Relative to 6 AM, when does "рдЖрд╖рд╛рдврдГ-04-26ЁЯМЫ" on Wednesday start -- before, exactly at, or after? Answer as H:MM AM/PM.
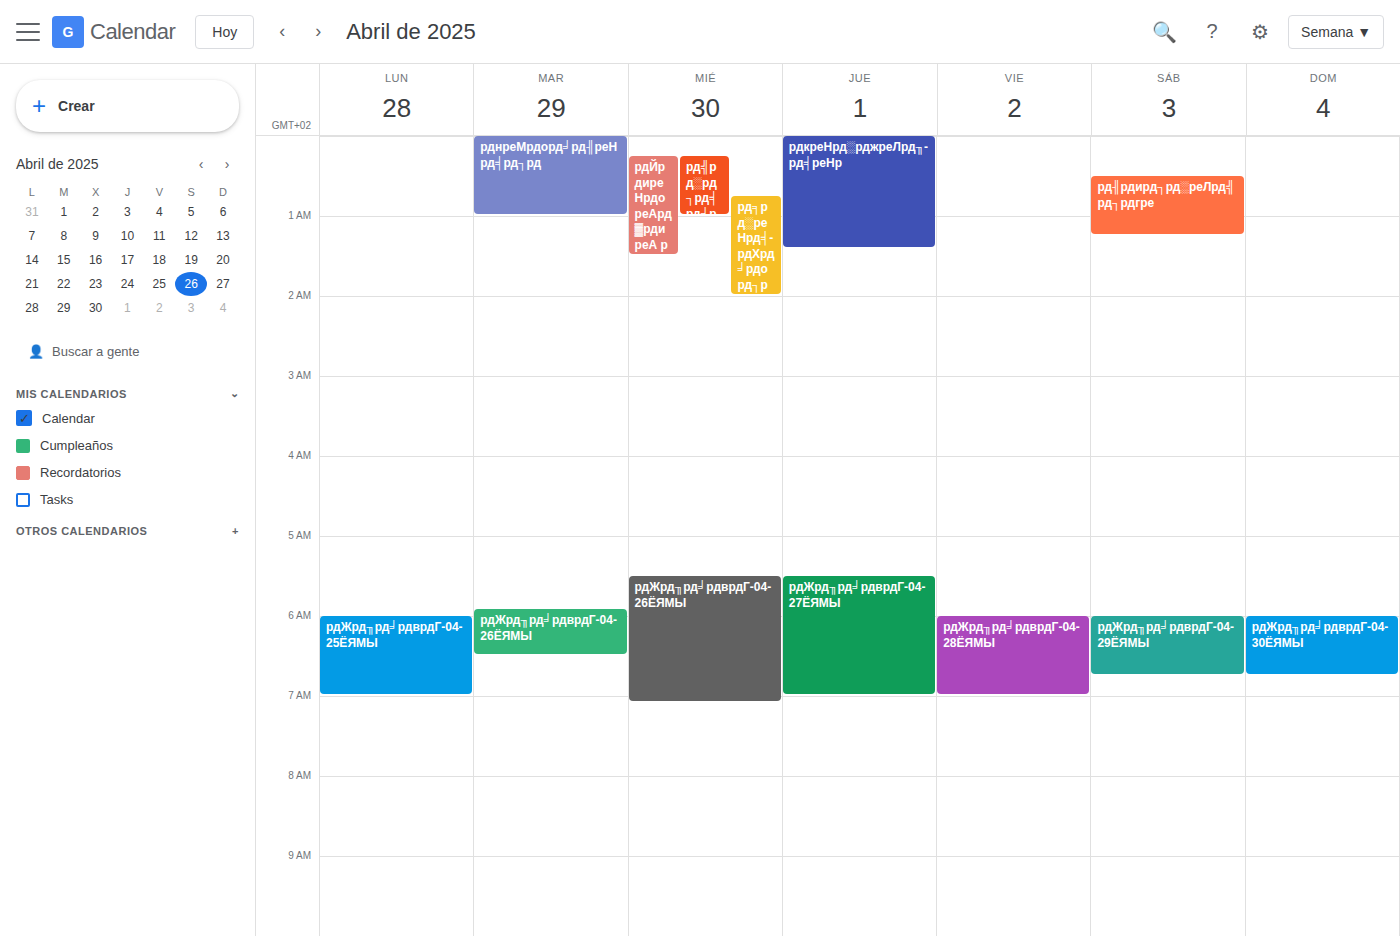
5:30 AM -- before 6 AM, 30 minutes above the 6 AM line.